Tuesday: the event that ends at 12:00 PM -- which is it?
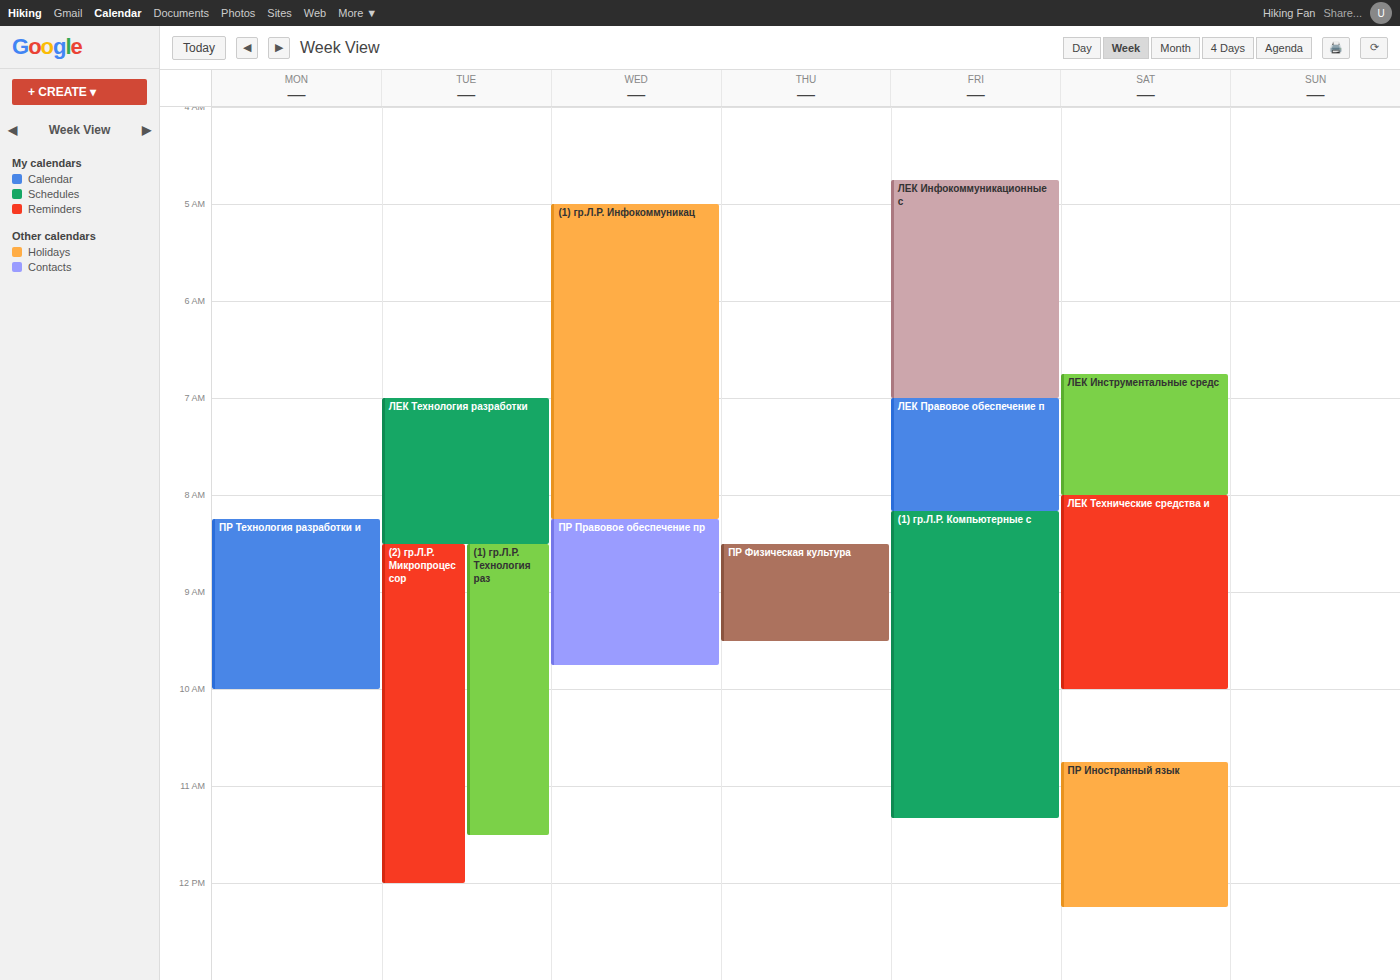
"(2) гр.Л.Р. Микропроцессор"